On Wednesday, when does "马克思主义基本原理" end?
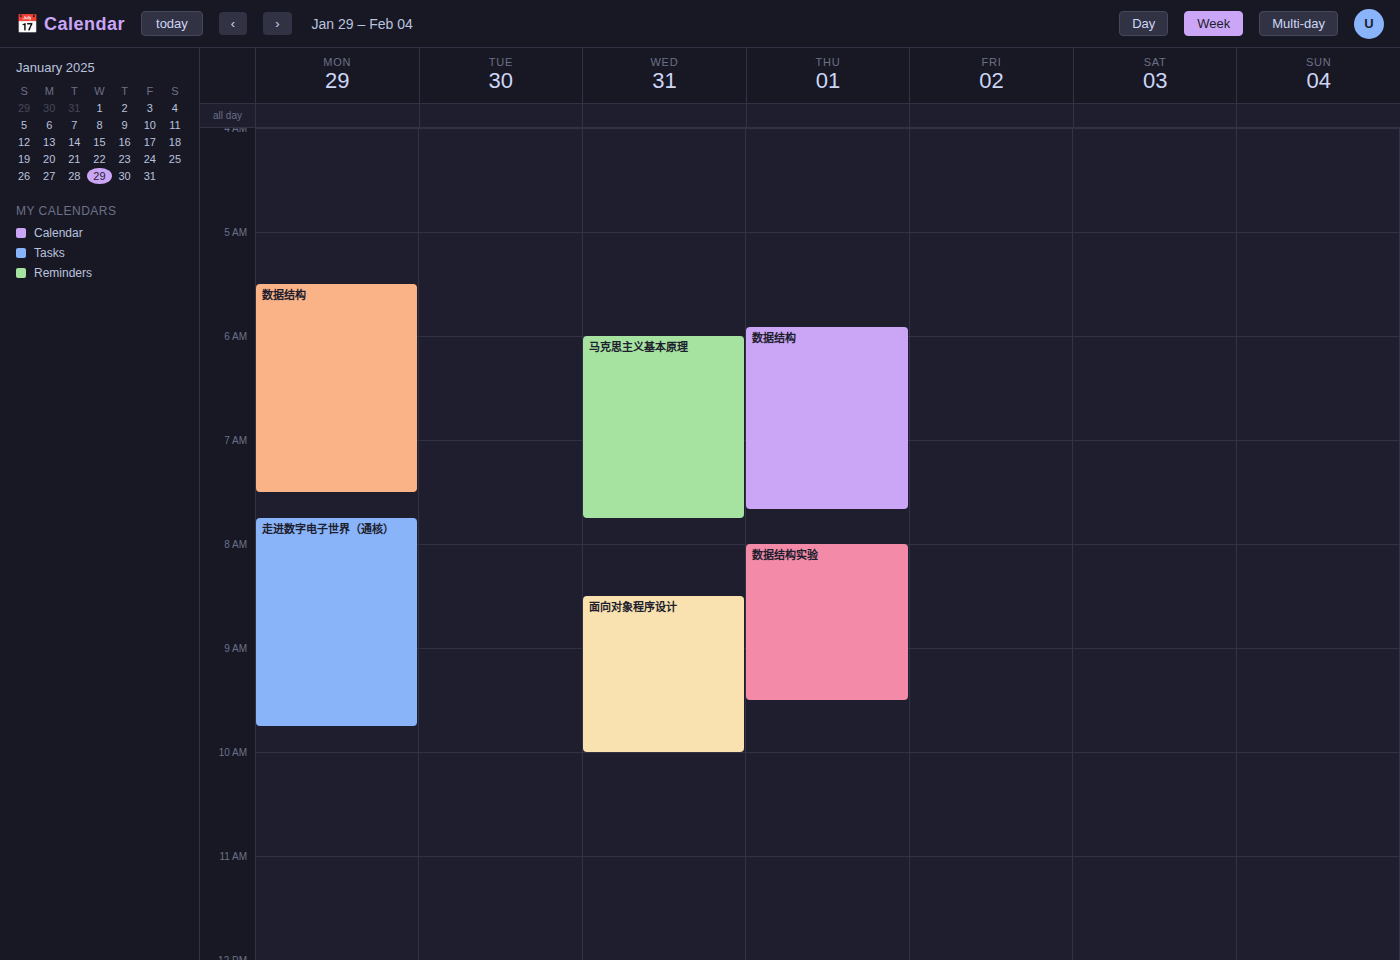
7:45 AM